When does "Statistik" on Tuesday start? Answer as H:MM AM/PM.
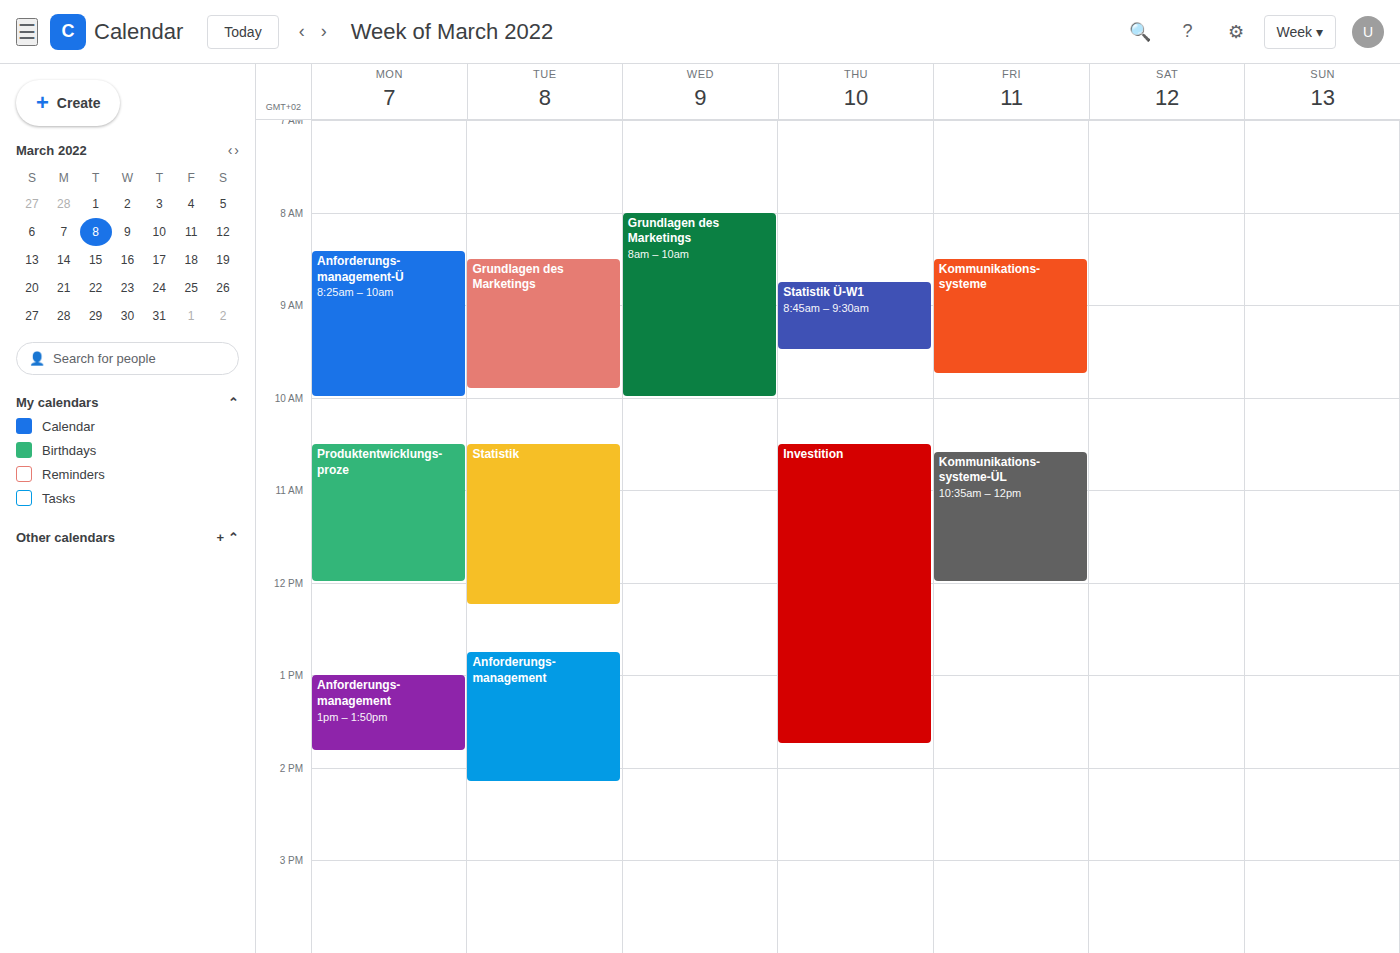
10:30 AM